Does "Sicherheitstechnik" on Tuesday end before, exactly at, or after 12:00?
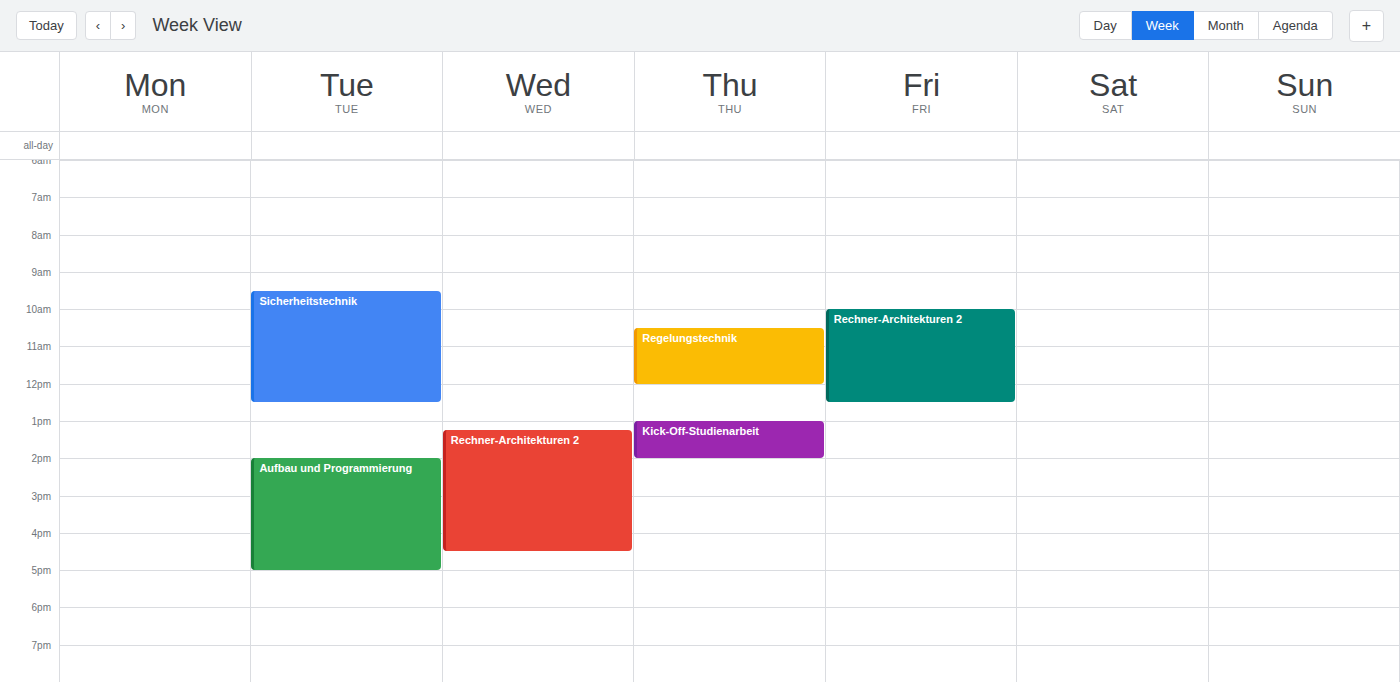
12:30 -- after 12:00, 30 minutes below the 12:00 line.